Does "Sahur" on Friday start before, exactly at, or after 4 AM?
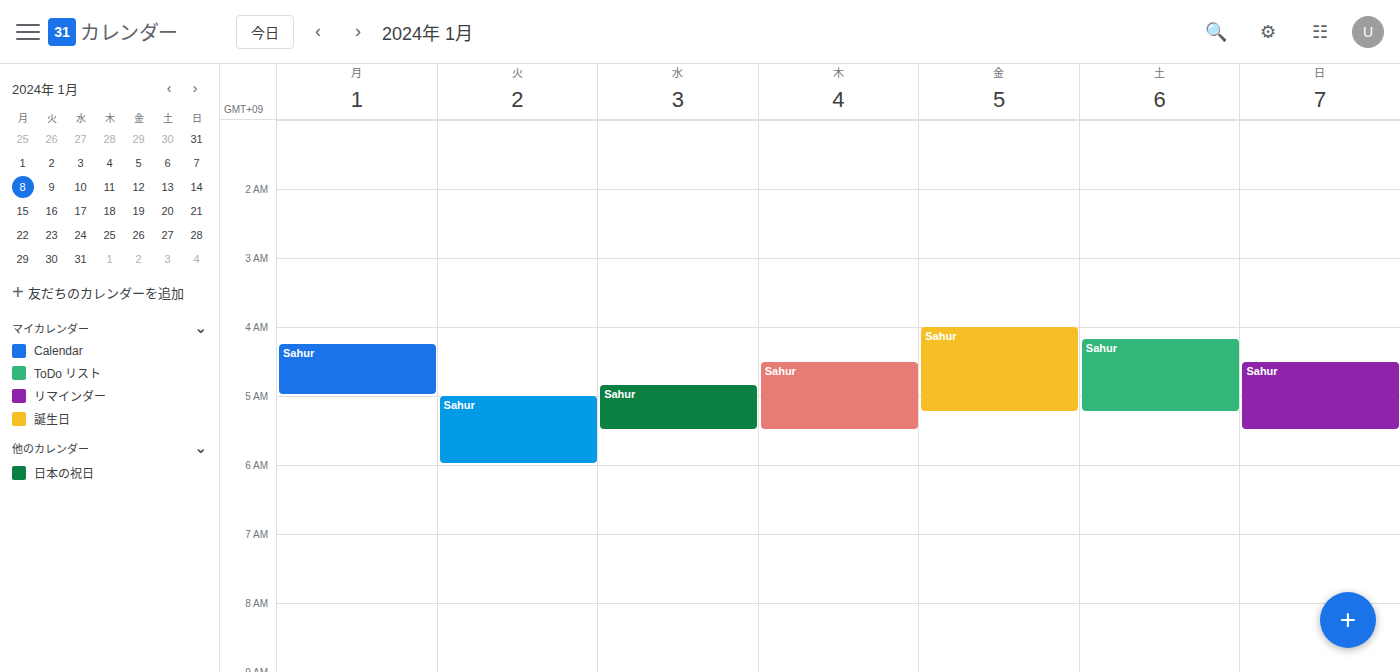
4:00 AM -- exactly at 4 AM, on the 4 AM line.